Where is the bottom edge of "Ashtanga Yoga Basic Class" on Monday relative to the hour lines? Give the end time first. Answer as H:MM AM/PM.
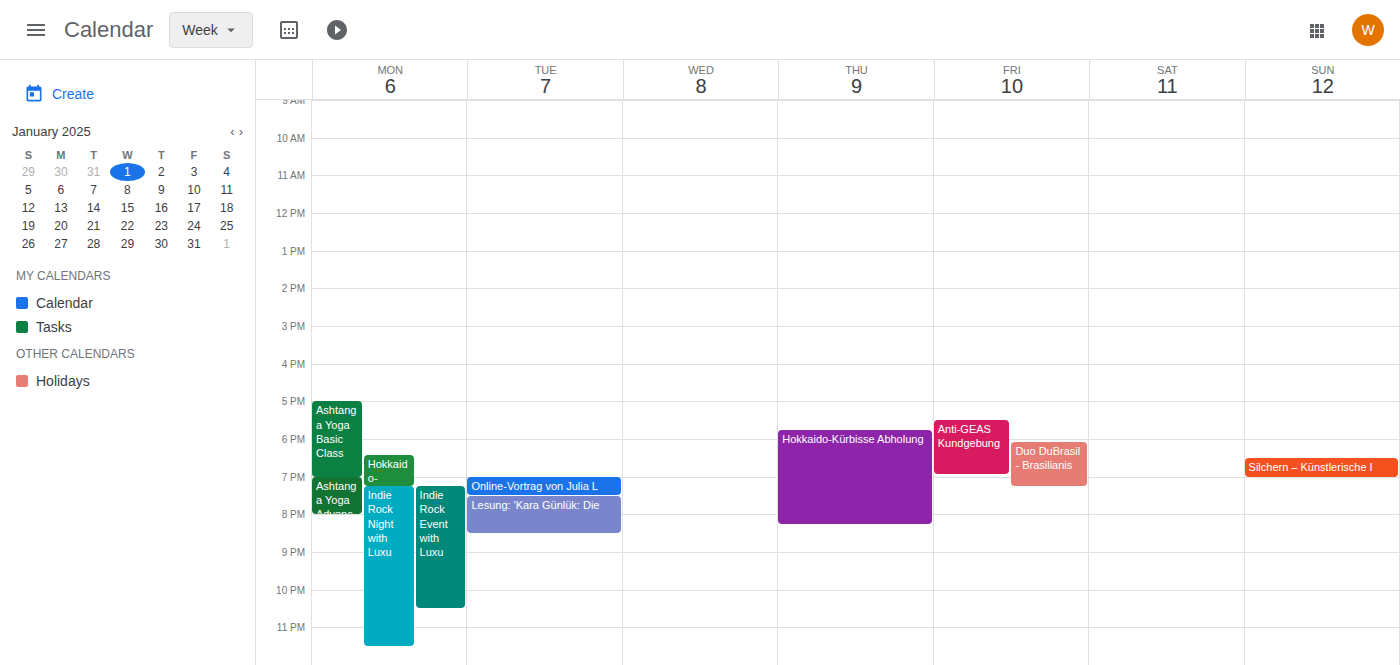
7:00 PM -- exactly on the 7 PM line.